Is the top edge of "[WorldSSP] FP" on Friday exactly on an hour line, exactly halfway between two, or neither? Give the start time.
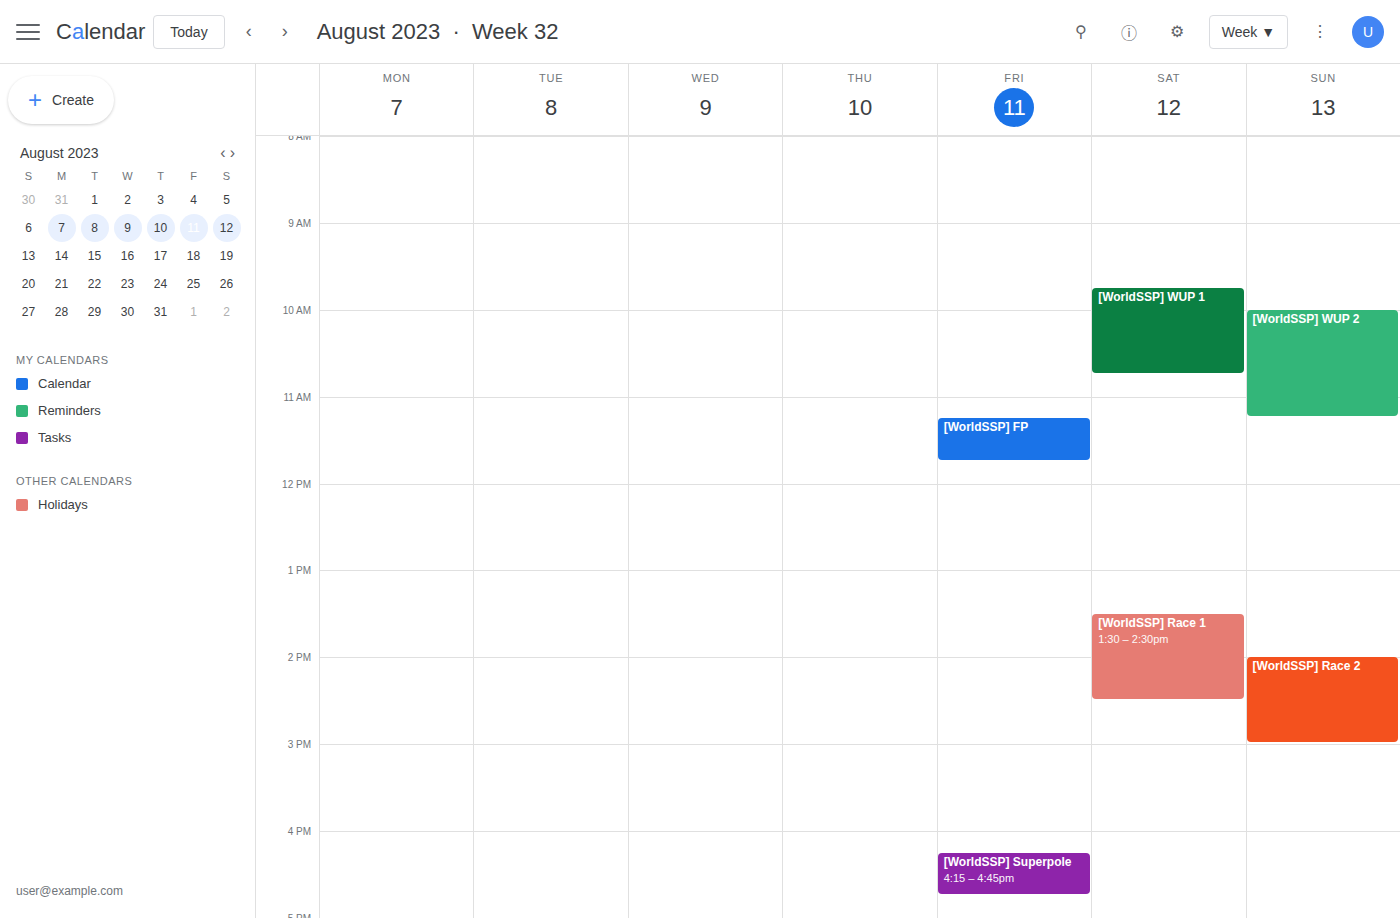
11:15 AM -- neither: a quarter of the way from the 11 AM line to the 12 PM line.